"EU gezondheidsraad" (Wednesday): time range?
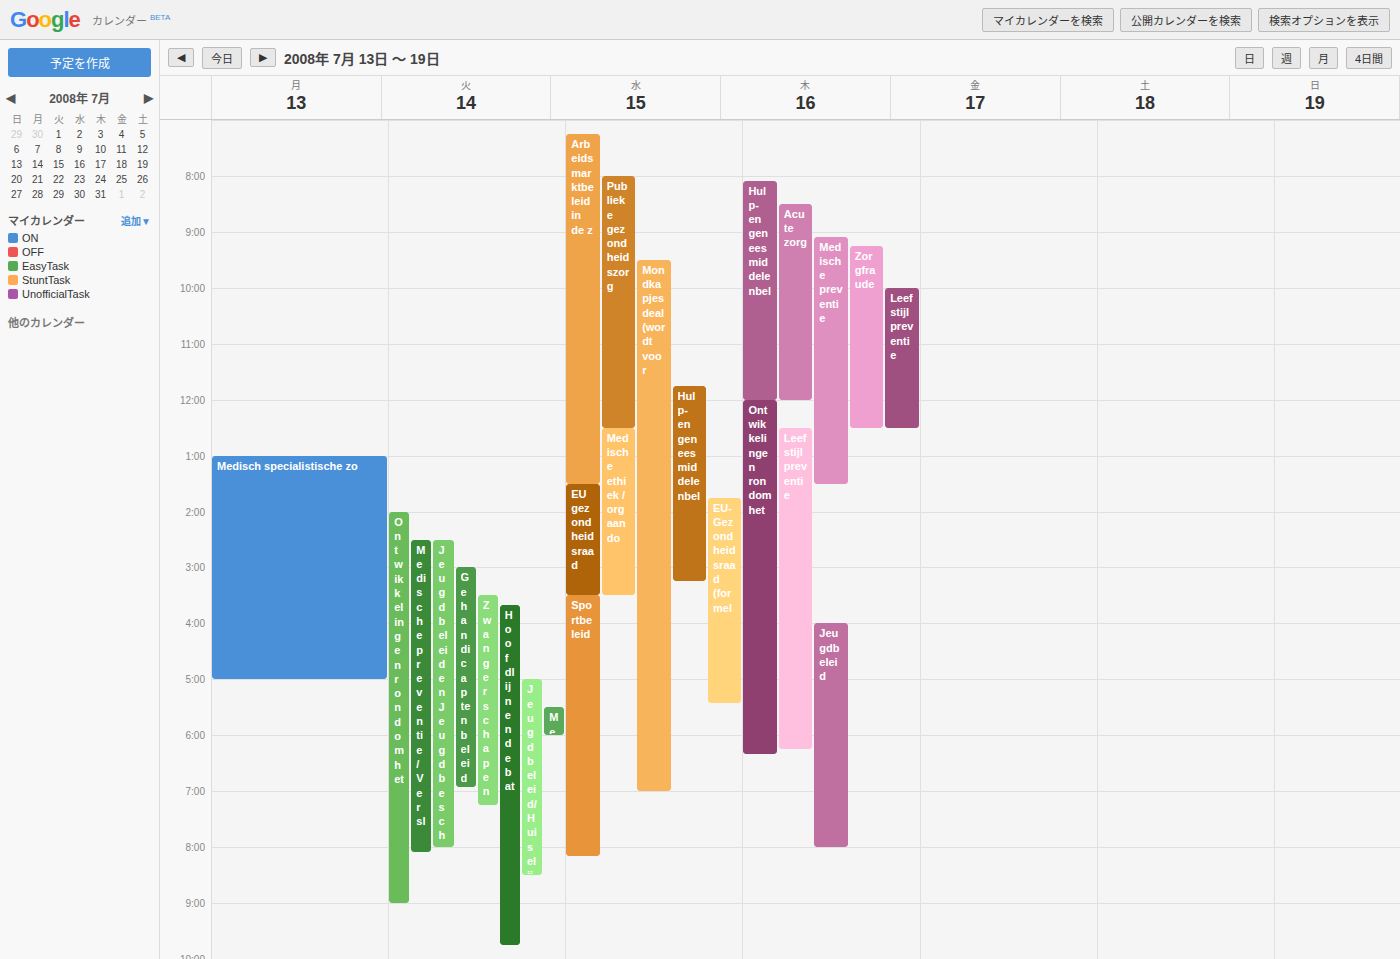
1:30 PM to 3:30 PM